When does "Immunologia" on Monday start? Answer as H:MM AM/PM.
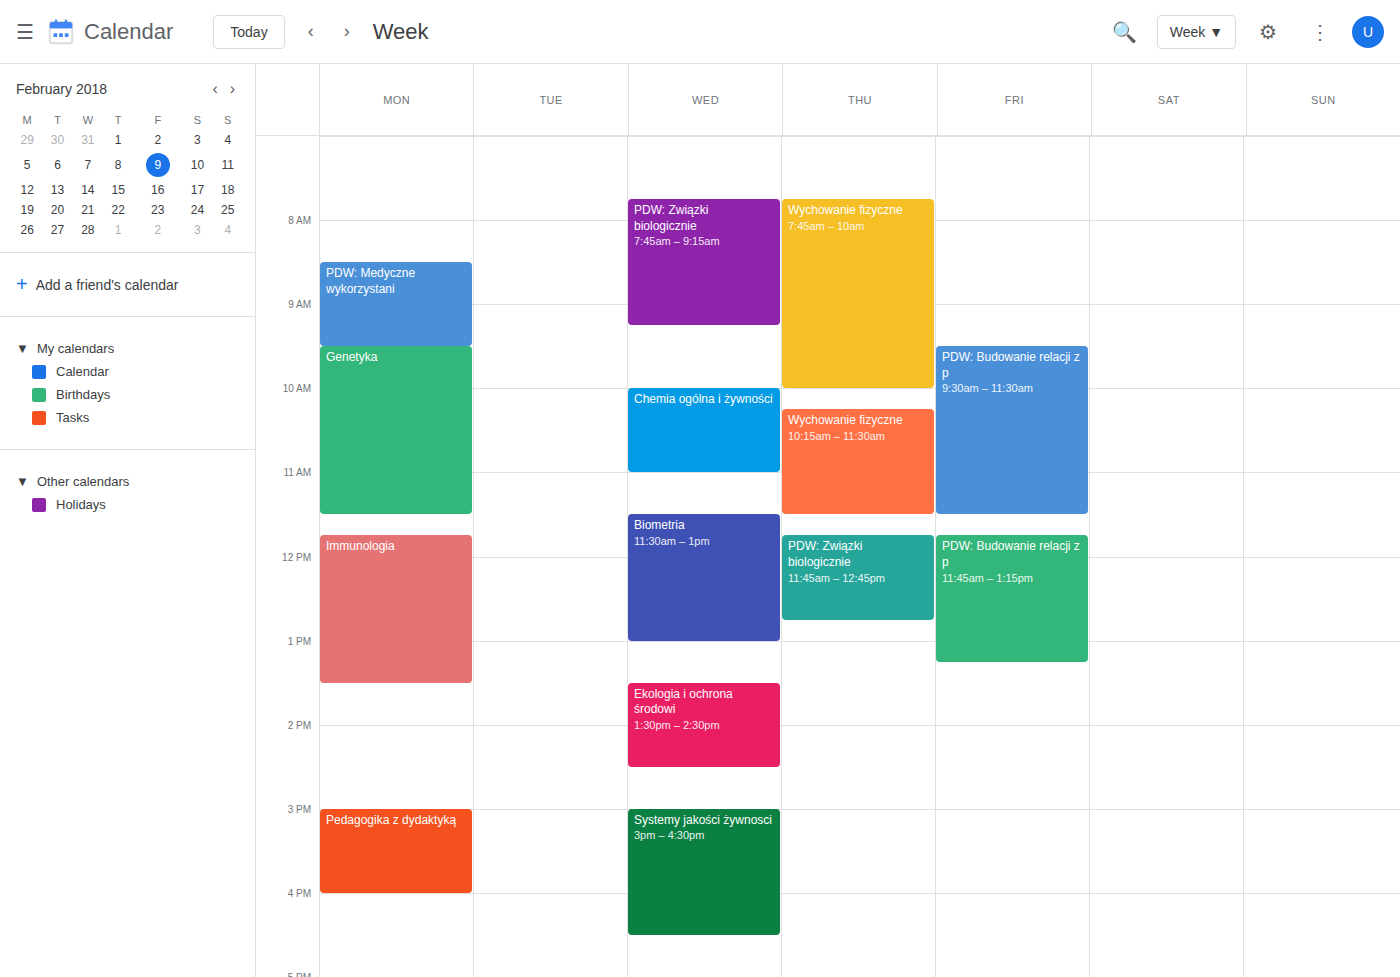
11:45 AM